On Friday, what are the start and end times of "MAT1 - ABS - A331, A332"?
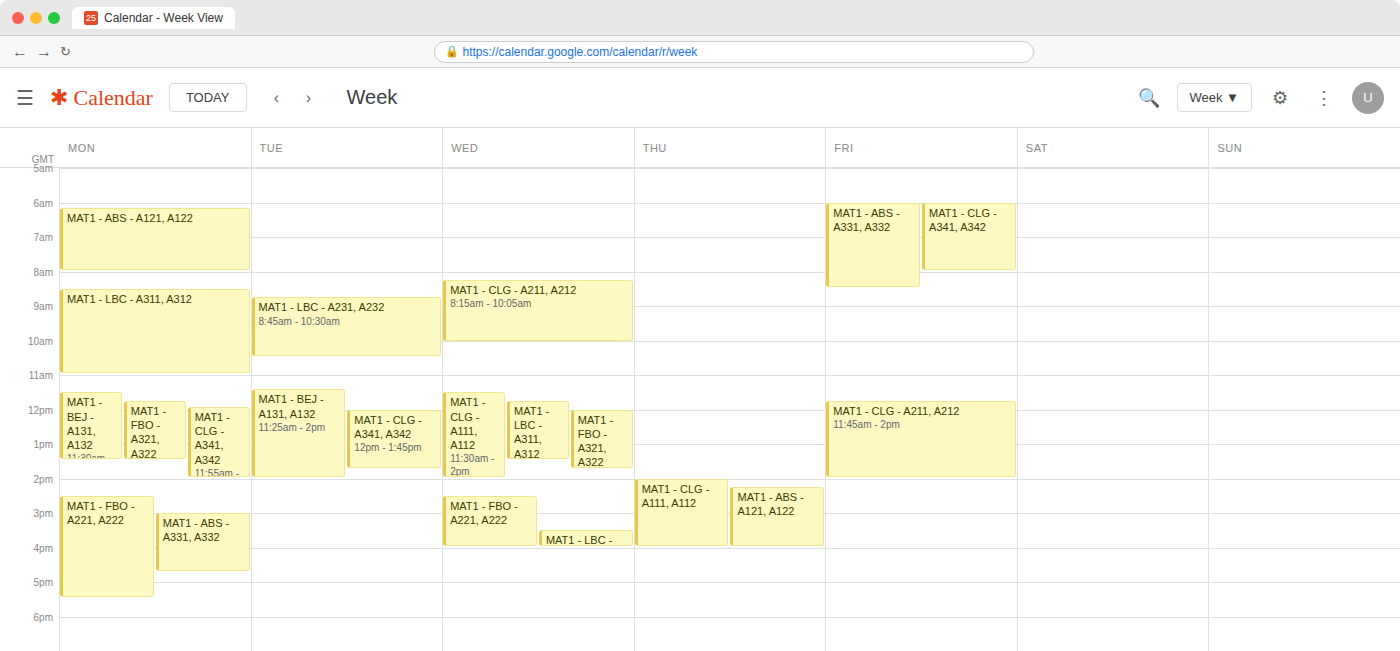
6:00 AM to 8:30 AM